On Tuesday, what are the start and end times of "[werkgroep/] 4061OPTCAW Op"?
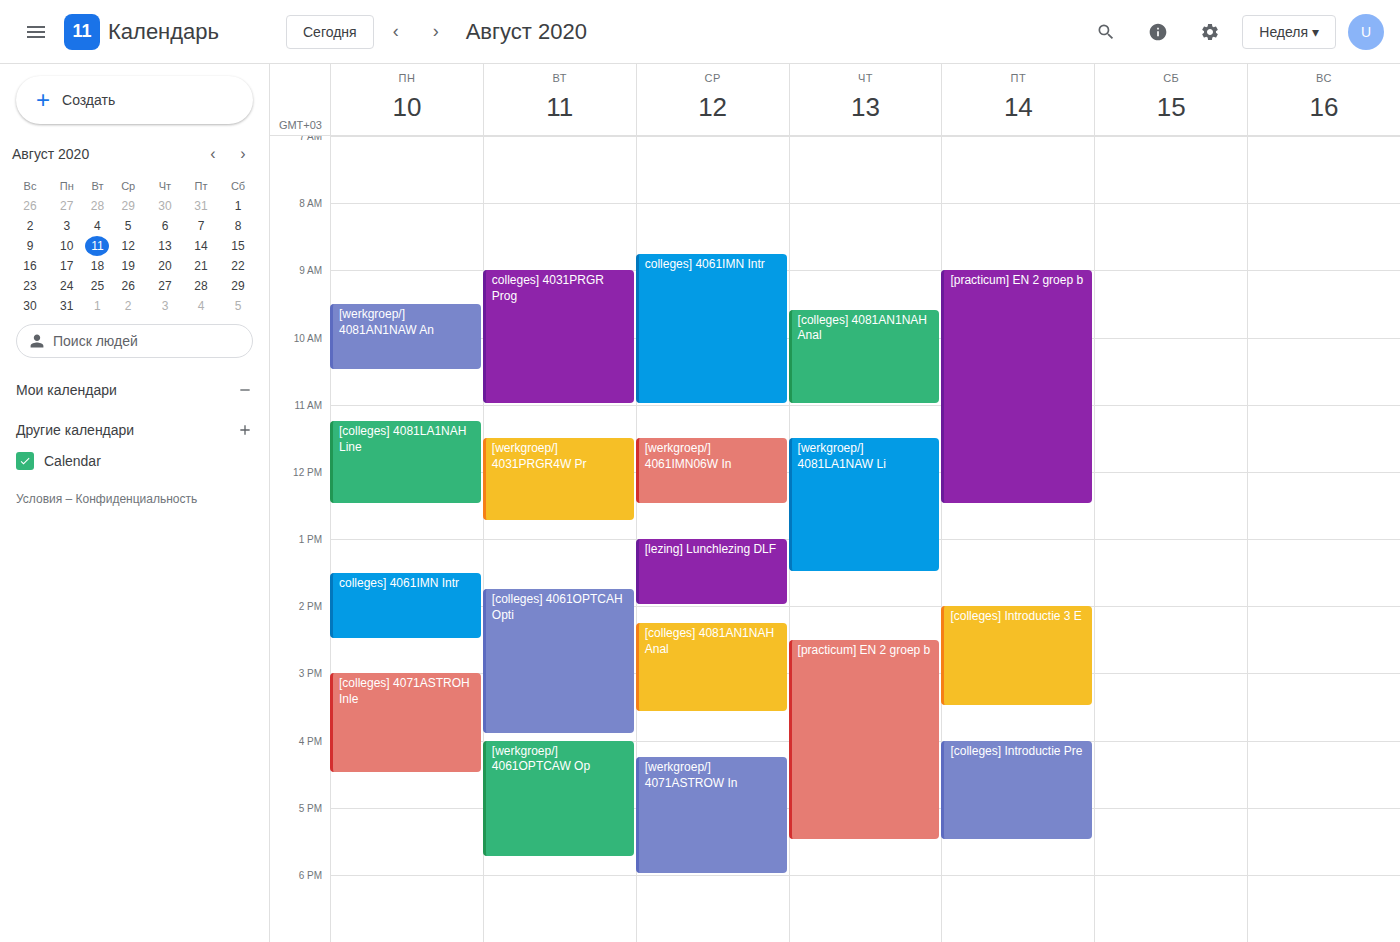
16:00 to 17:45